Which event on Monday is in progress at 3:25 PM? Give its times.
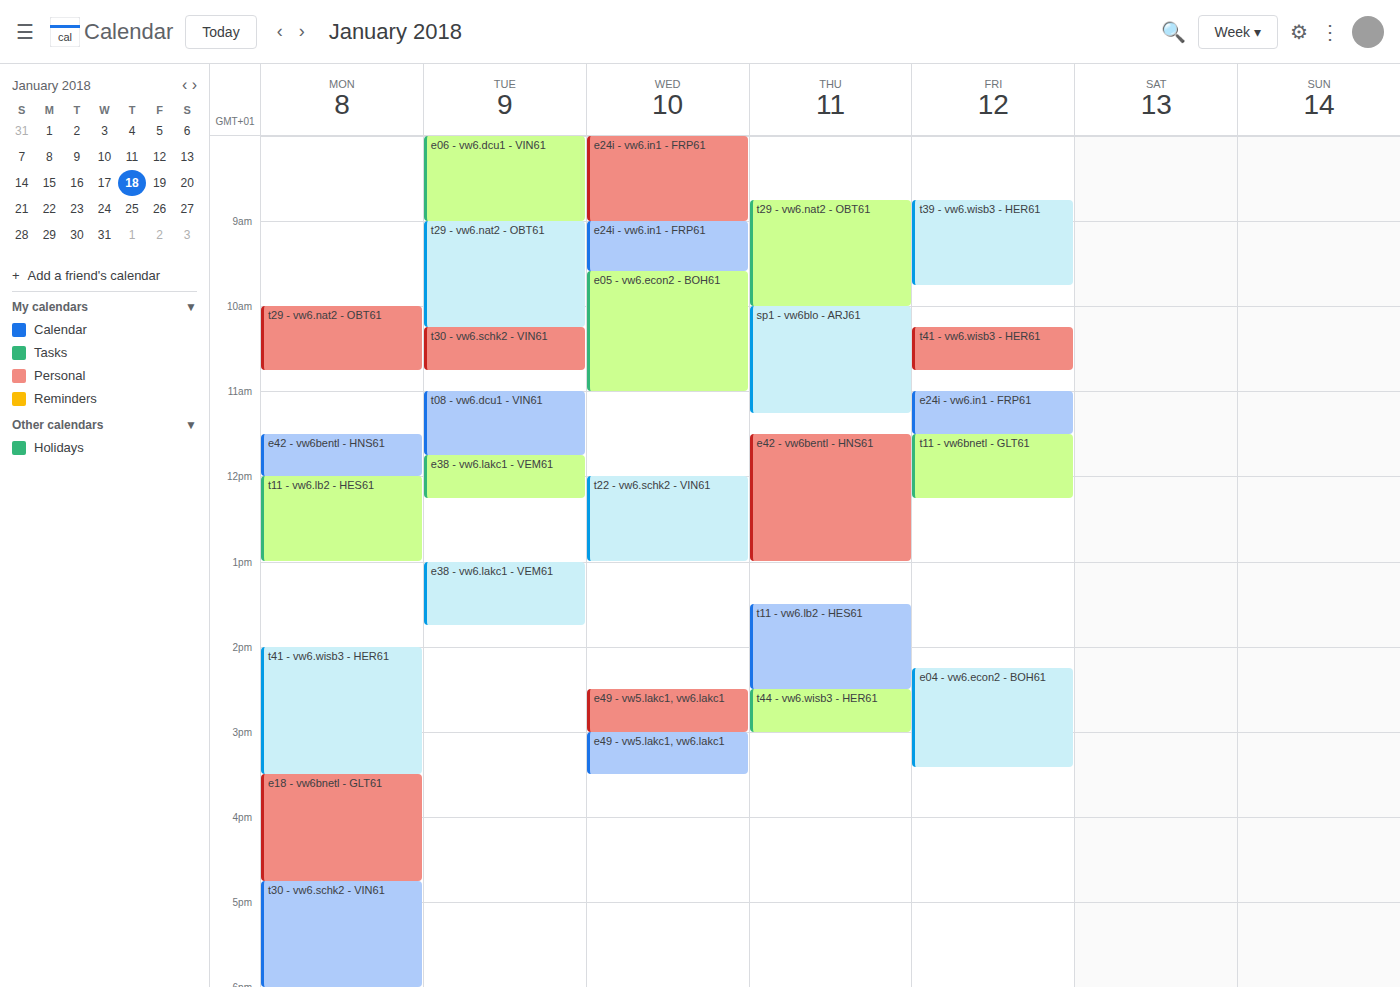
"t41 - vw6.wisb3 - HER61", 2:00 PM to 3:30 PM